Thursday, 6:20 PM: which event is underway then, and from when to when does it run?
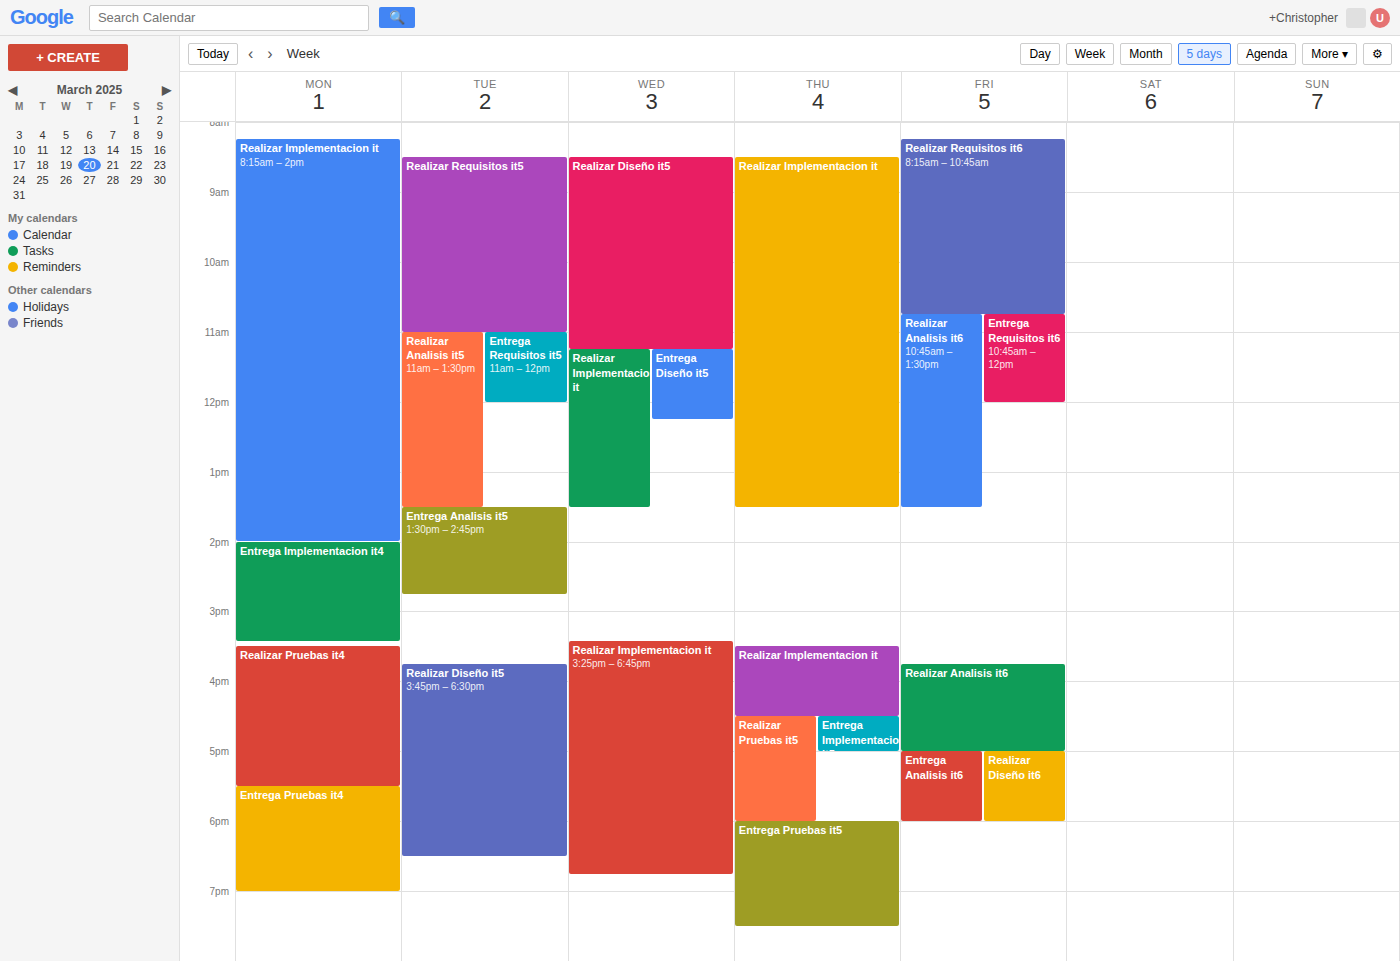
"Entrega Pruebas it5", 6:00 PM to 7:30 PM